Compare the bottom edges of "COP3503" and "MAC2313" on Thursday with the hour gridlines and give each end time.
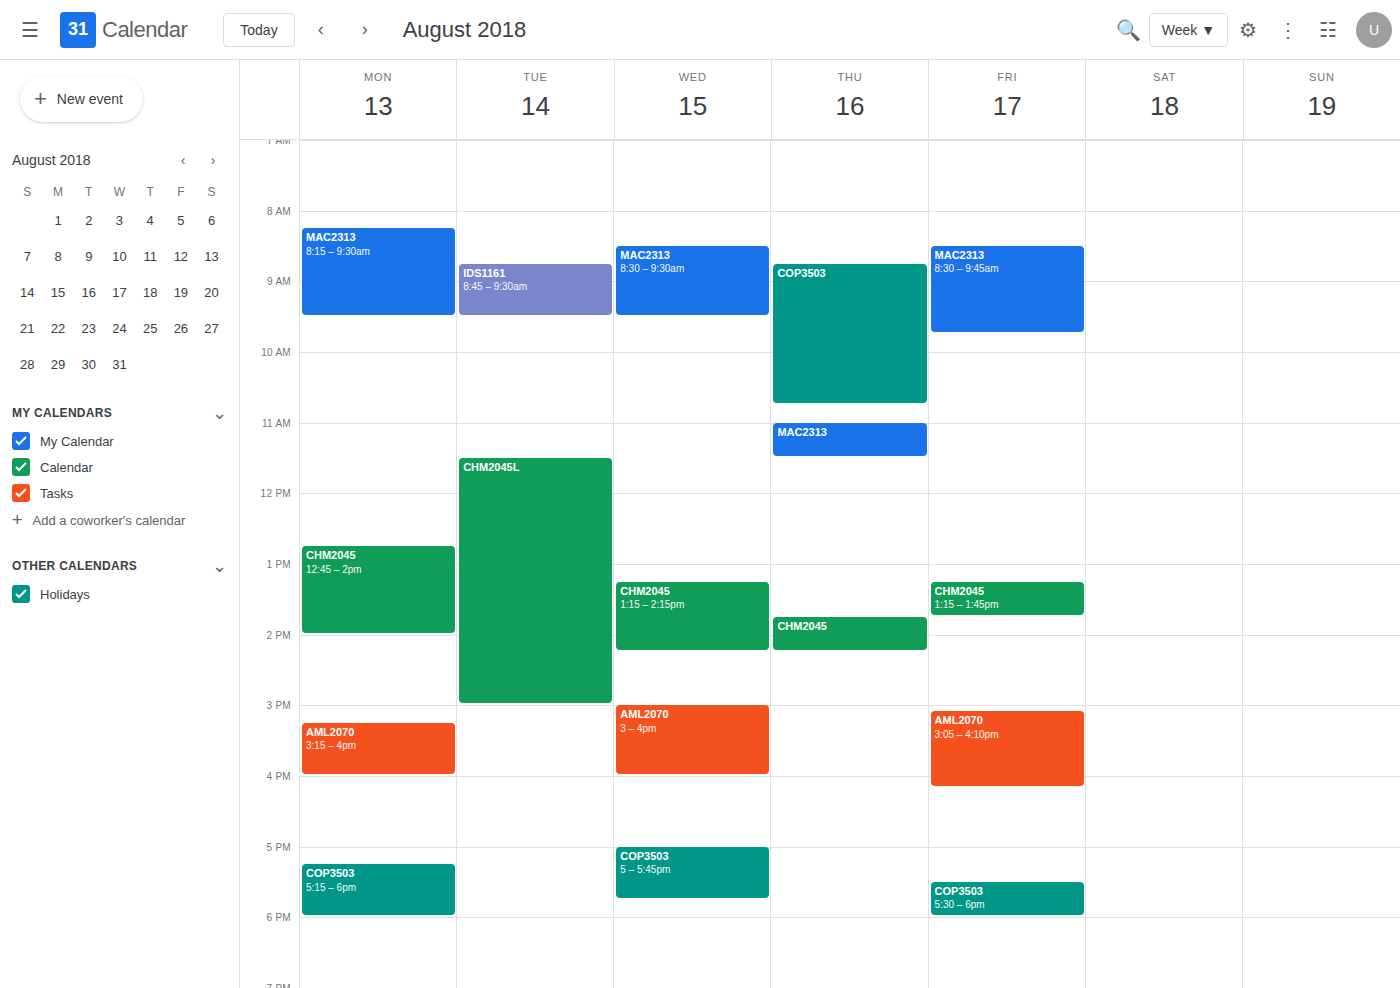
"COP3503": 10:45, neither: three quarters of the way from the 10:00 line to the 11:00 line. "MAC2313": 11:30, halfway between the 11:00 and 12:00 lines.